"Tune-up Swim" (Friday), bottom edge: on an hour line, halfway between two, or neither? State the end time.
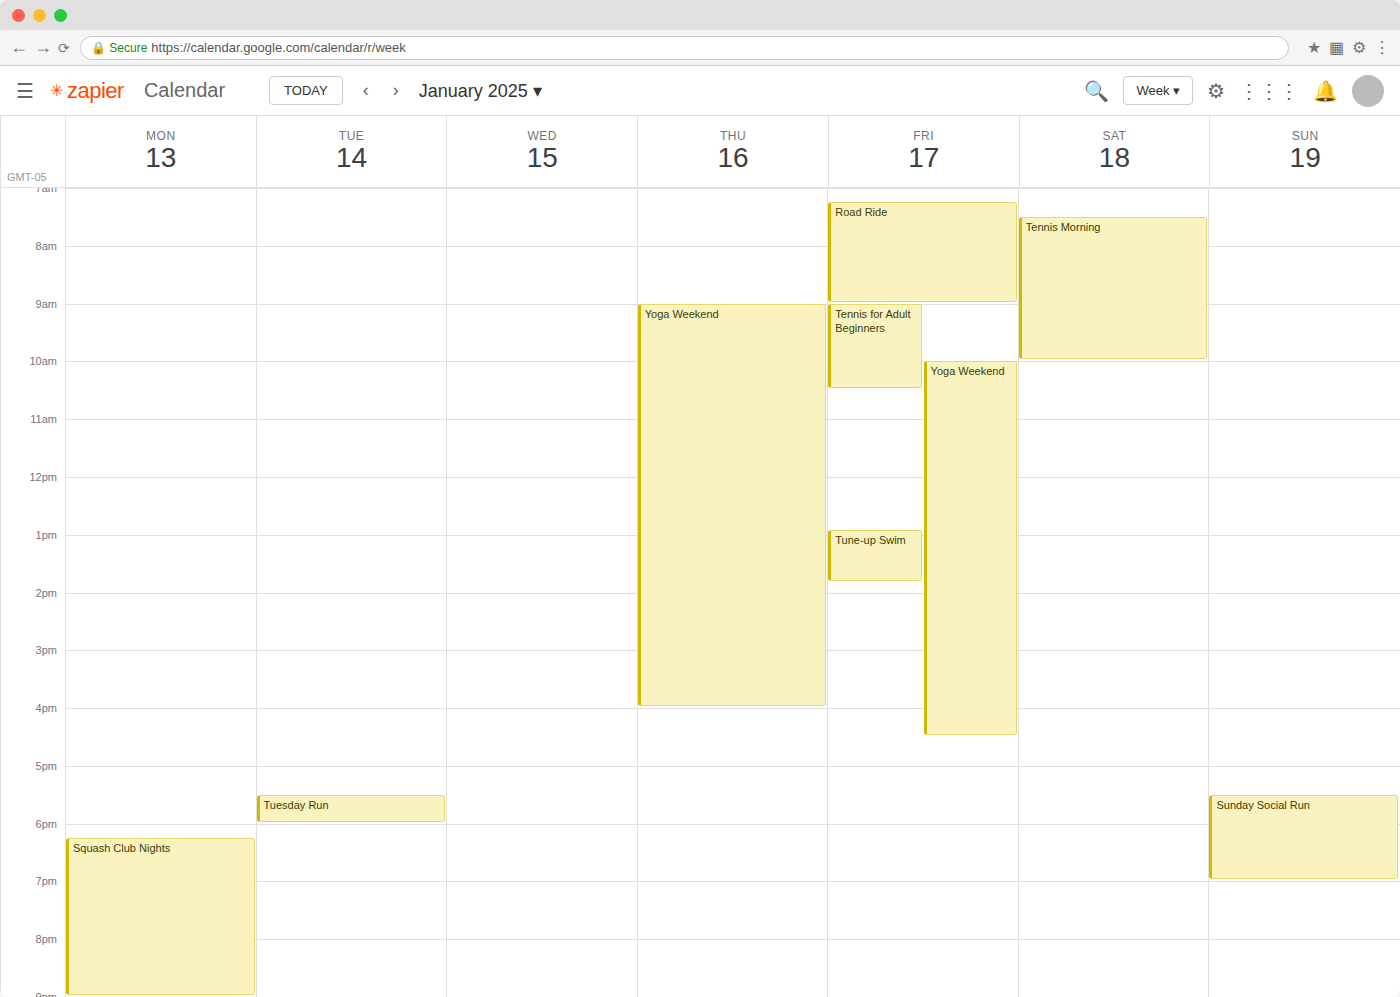
1:50 PM -- neither: 50 minutes below the 1 PM line and 10 minutes above the 2 PM line.